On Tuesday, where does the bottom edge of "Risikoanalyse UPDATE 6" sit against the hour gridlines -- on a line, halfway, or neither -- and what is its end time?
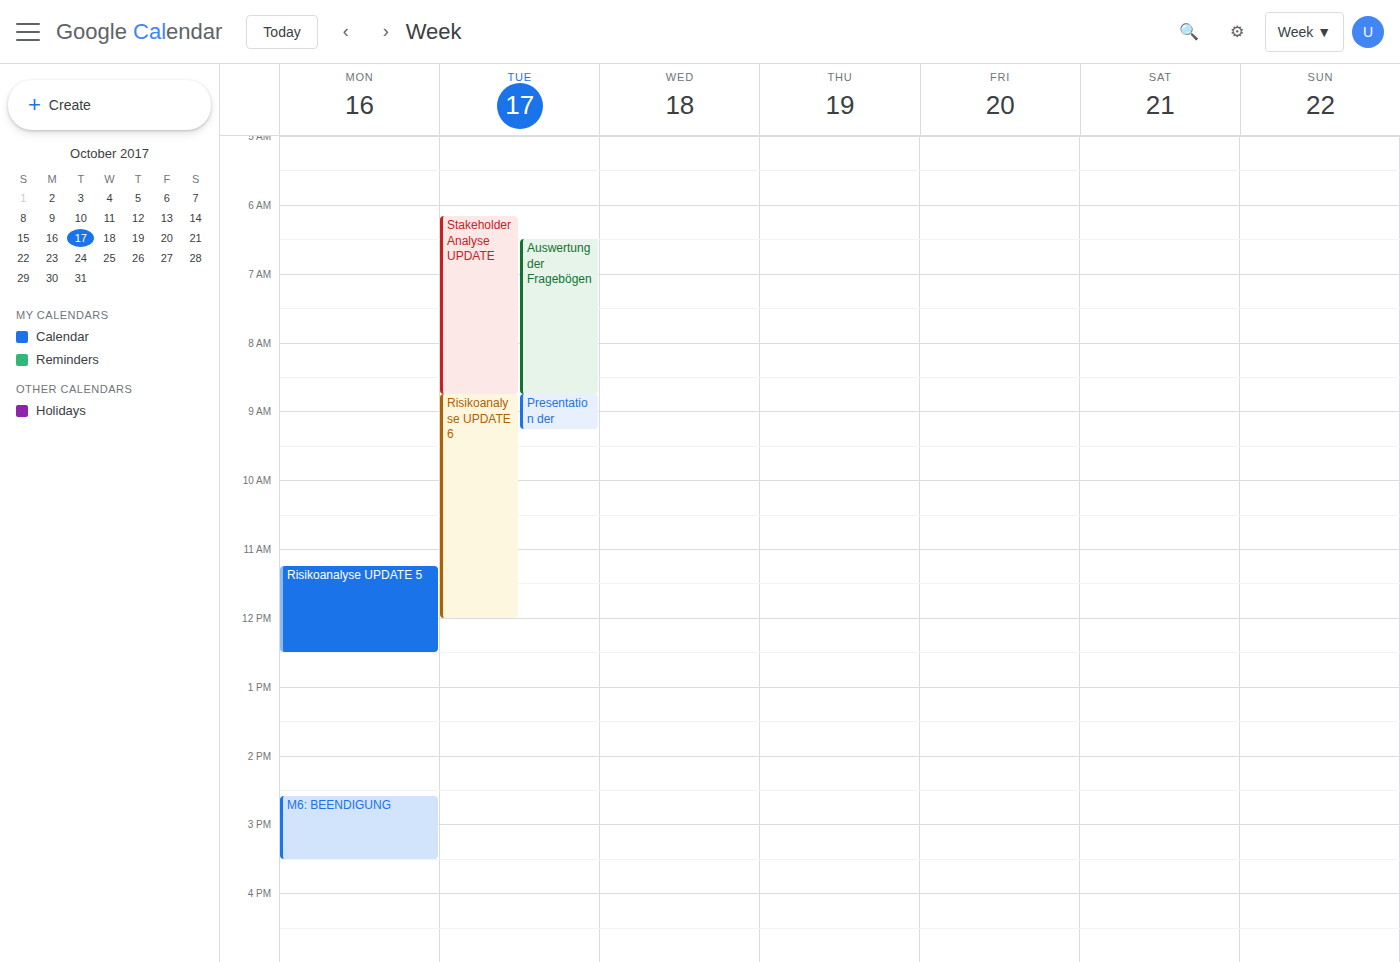
12:00 PM -- exactly on the 12 PM line.